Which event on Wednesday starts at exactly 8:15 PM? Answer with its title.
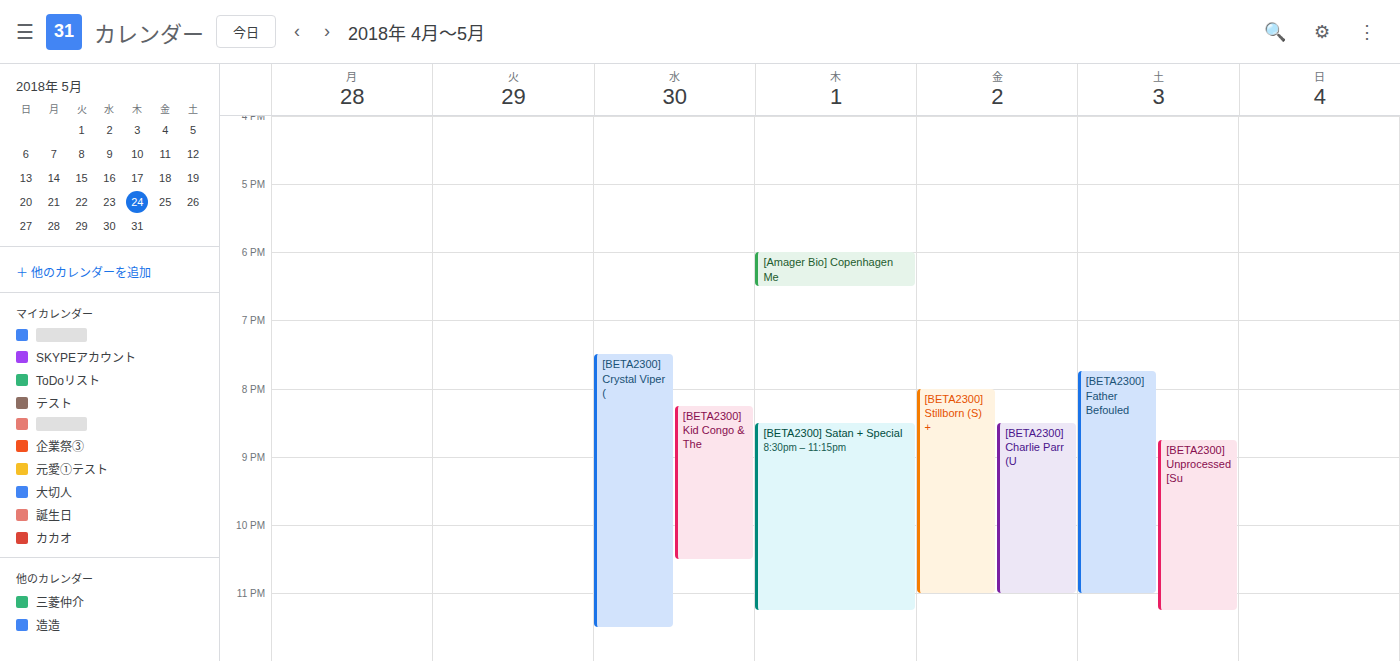
"[BETA2300] Kid Congo & The"